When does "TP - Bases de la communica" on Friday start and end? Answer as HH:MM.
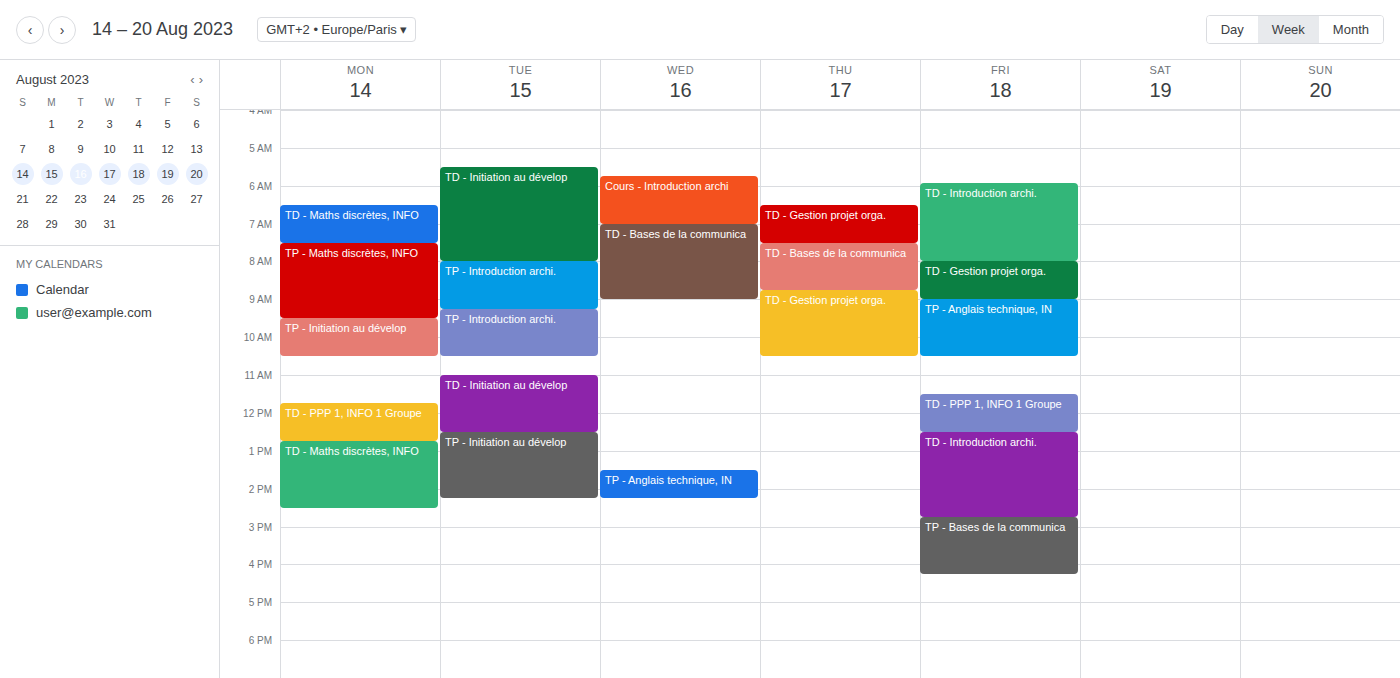
14:45 to 16:15